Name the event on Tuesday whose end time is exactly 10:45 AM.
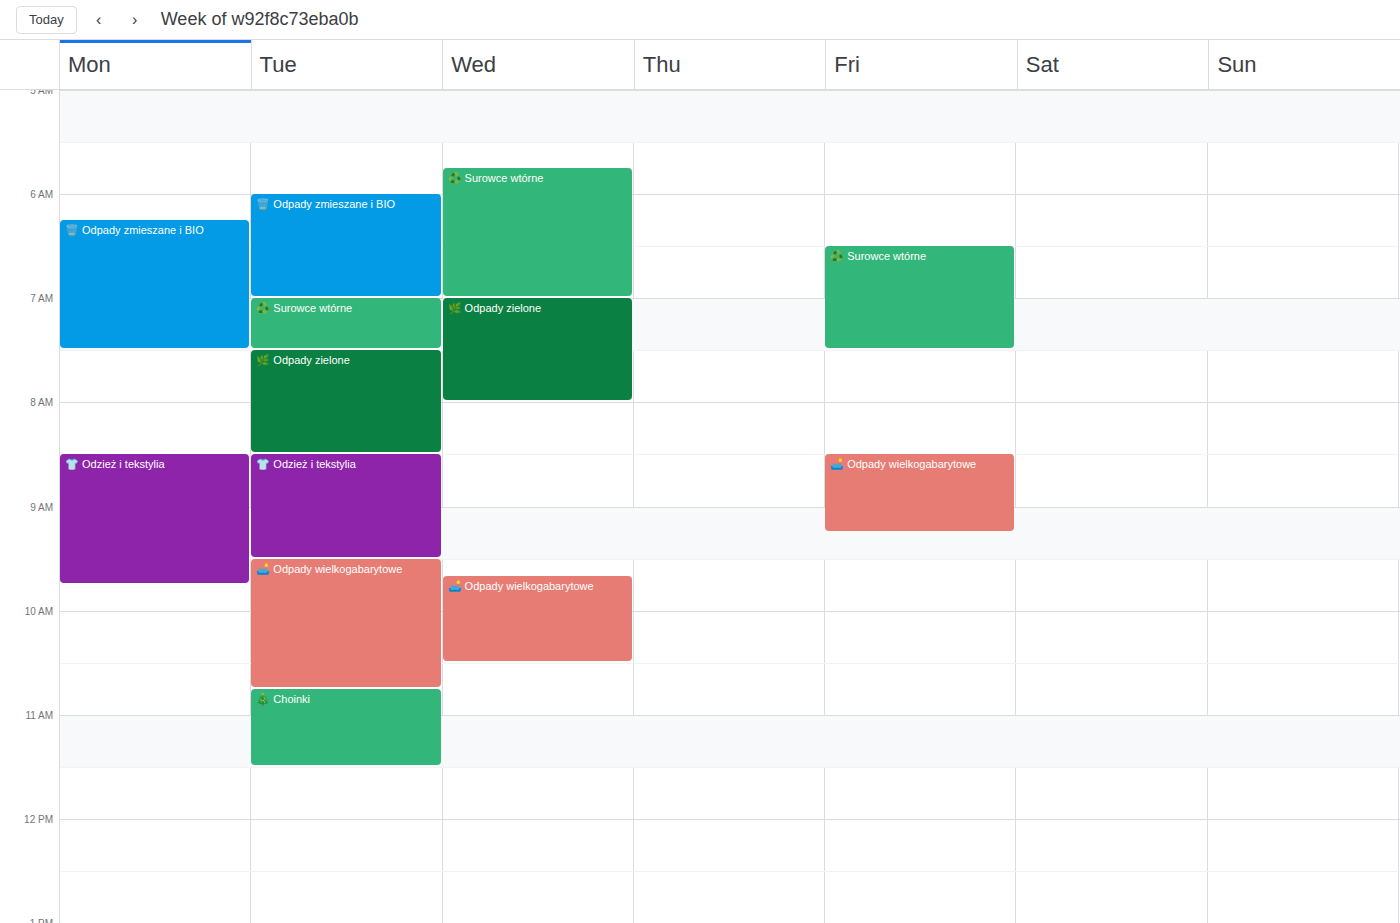
"🛋️ Odpady wielkogabarytowe"